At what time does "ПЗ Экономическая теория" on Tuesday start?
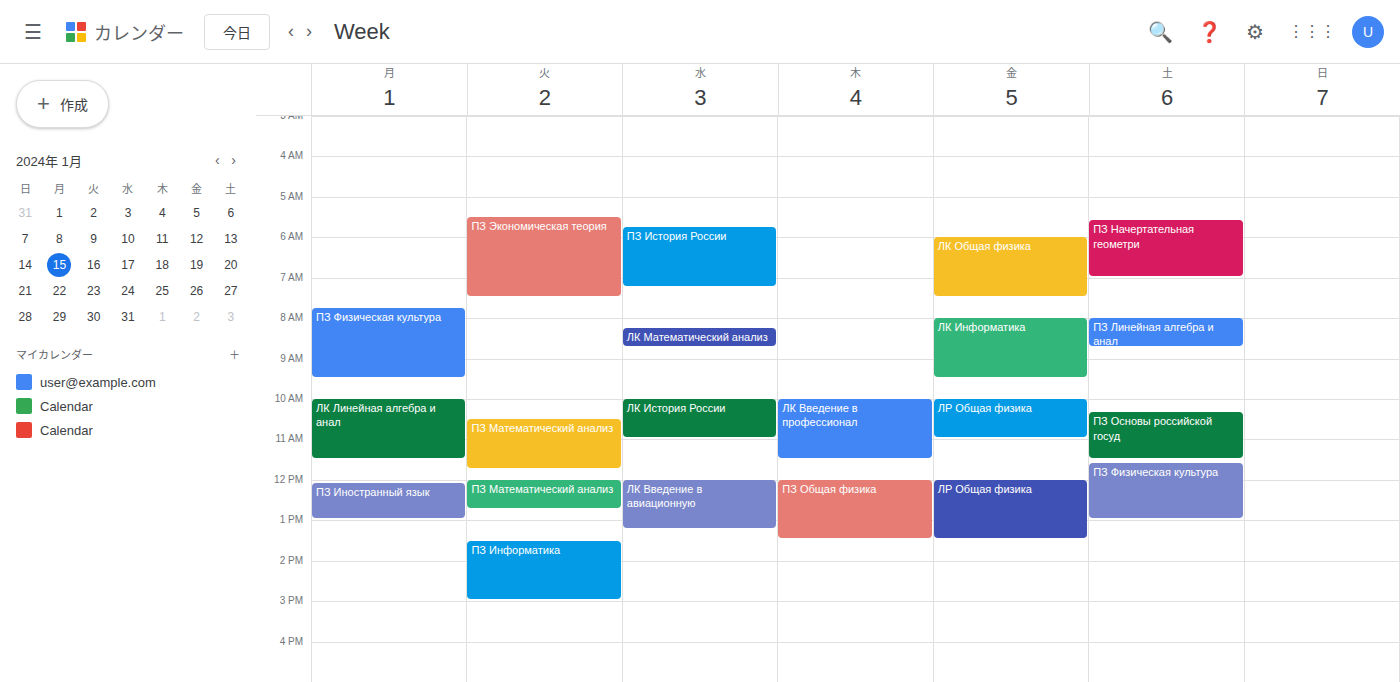
5:30 AM